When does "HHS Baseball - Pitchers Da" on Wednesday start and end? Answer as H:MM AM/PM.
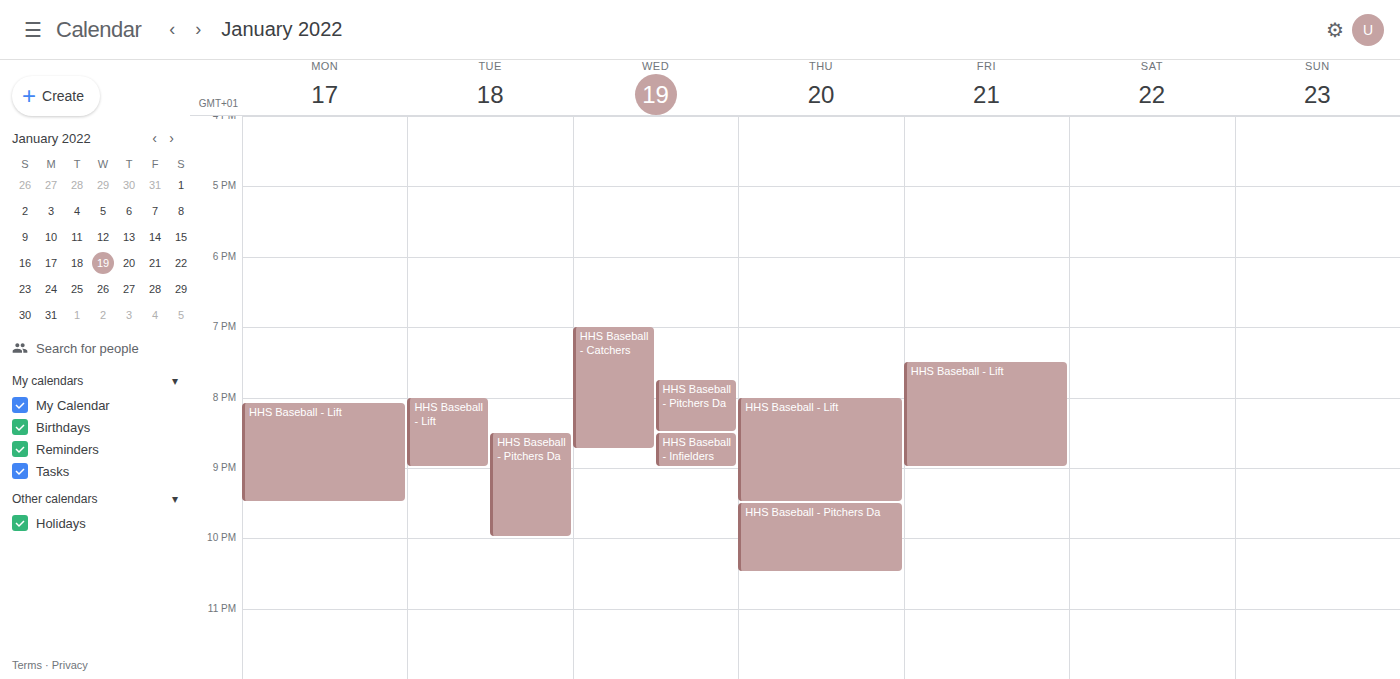
7:45 PM to 8:30 PM